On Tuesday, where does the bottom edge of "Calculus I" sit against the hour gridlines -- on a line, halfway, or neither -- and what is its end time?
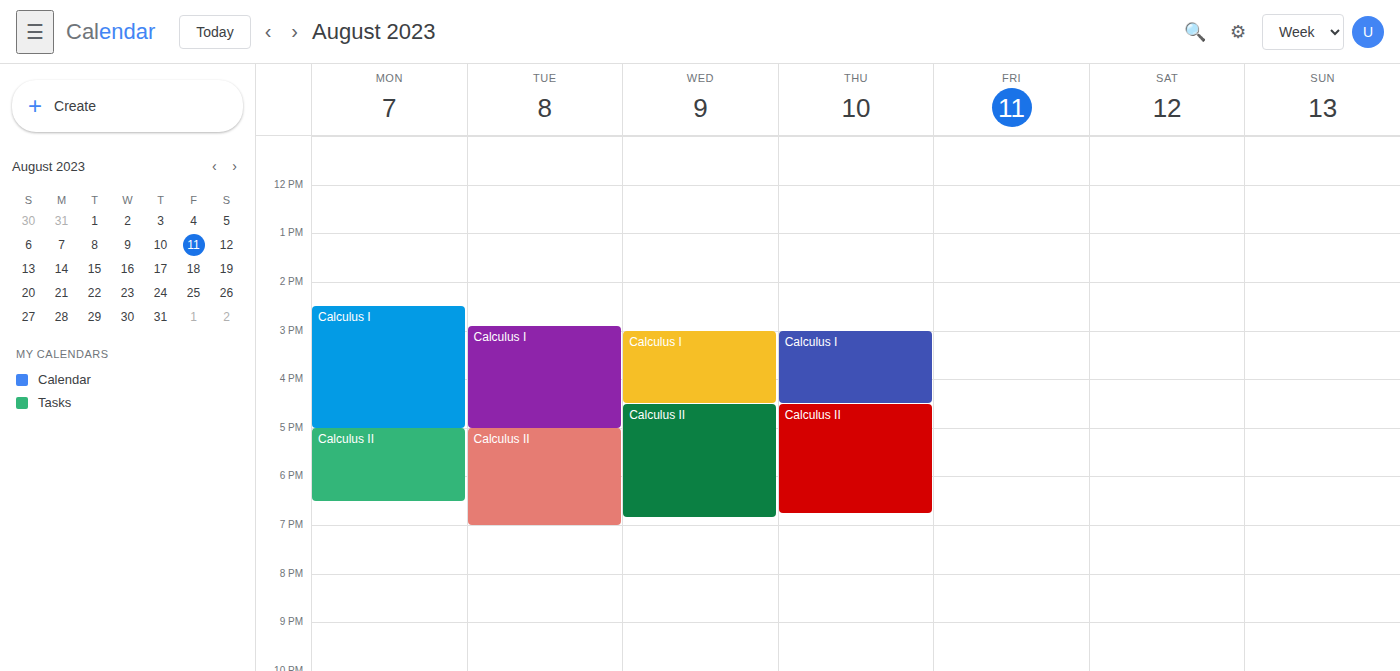
5:00 PM -- exactly on the 5 PM line.